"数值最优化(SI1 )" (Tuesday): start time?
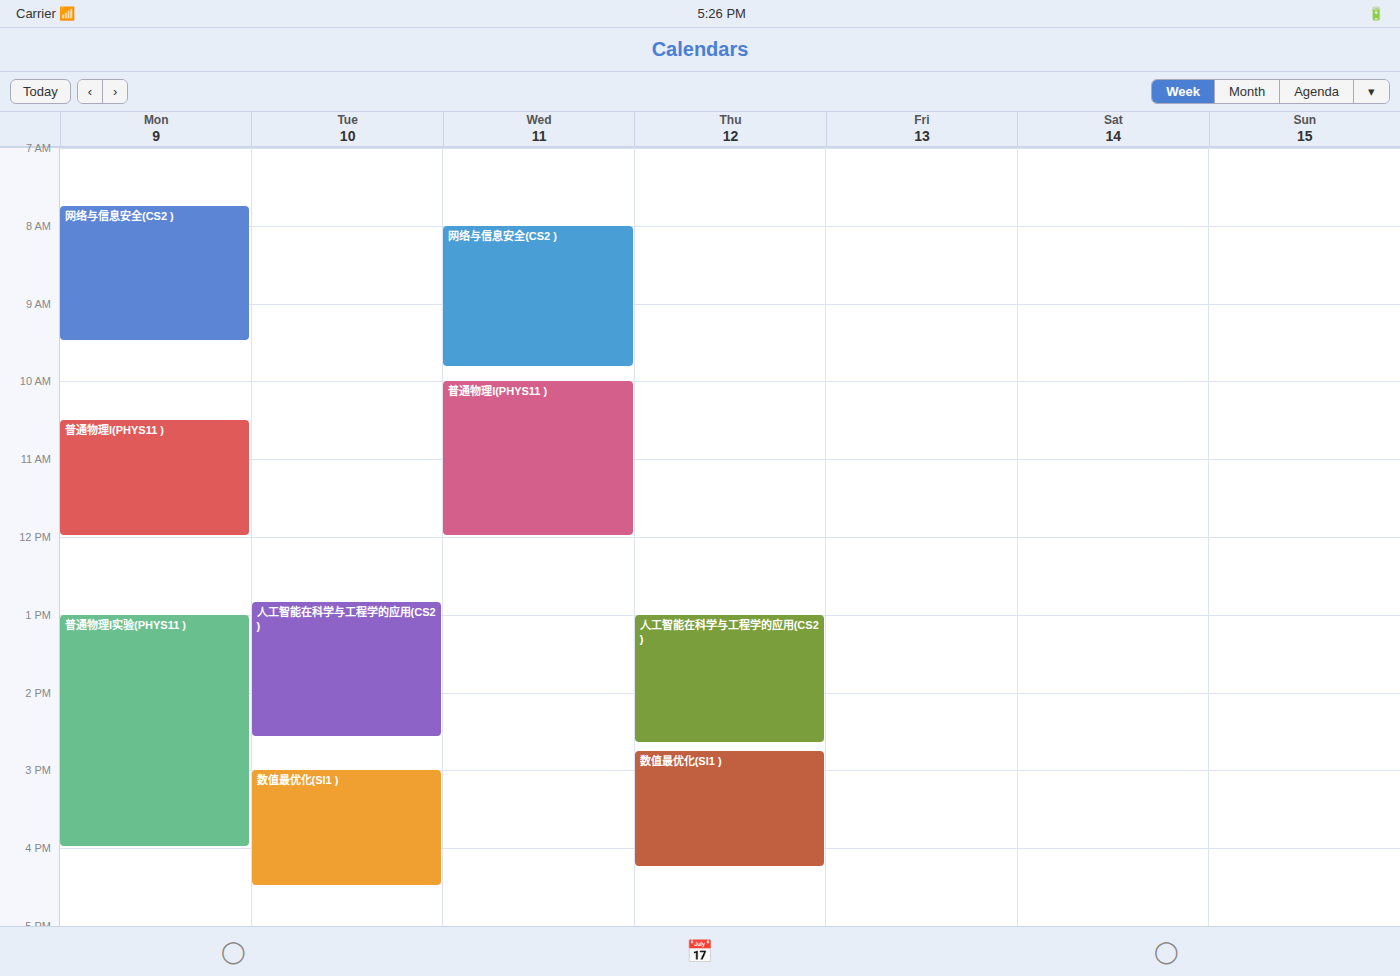
3:00 PM